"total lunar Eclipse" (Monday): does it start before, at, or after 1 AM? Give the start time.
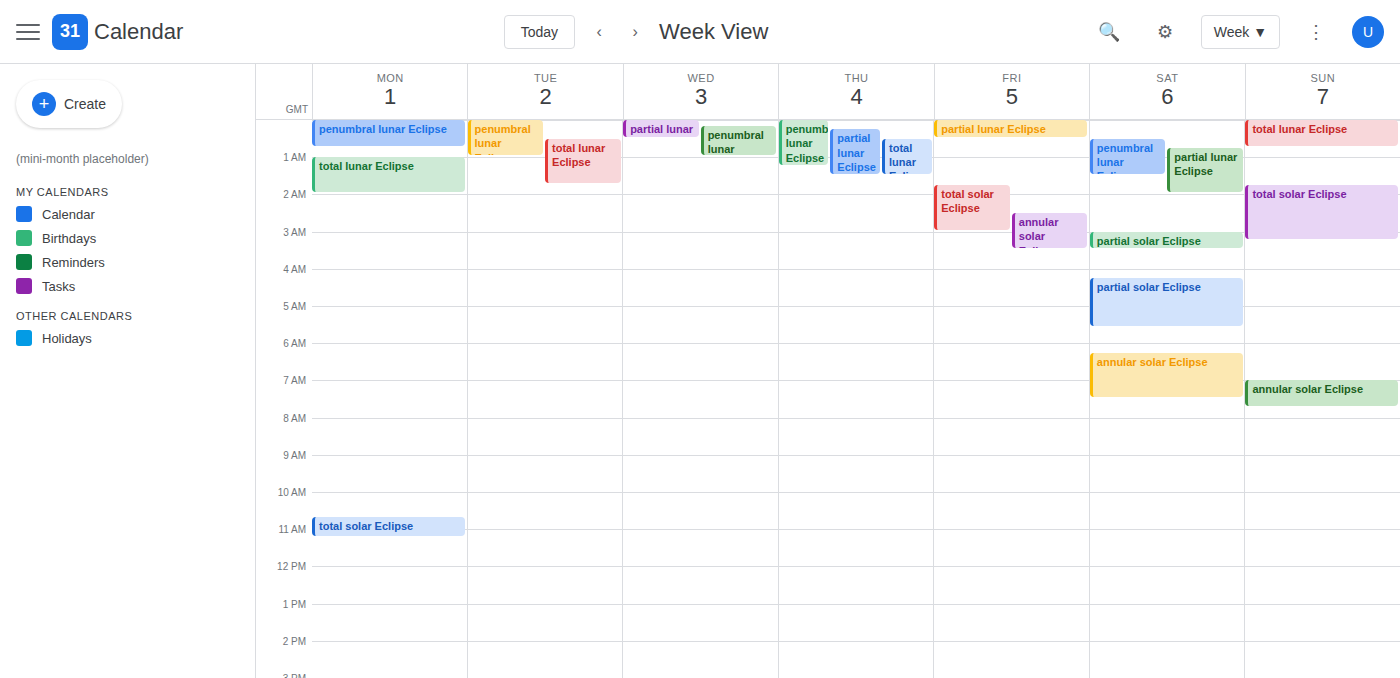
1:00 AM -- exactly at 1 AM, on the 1 AM line.